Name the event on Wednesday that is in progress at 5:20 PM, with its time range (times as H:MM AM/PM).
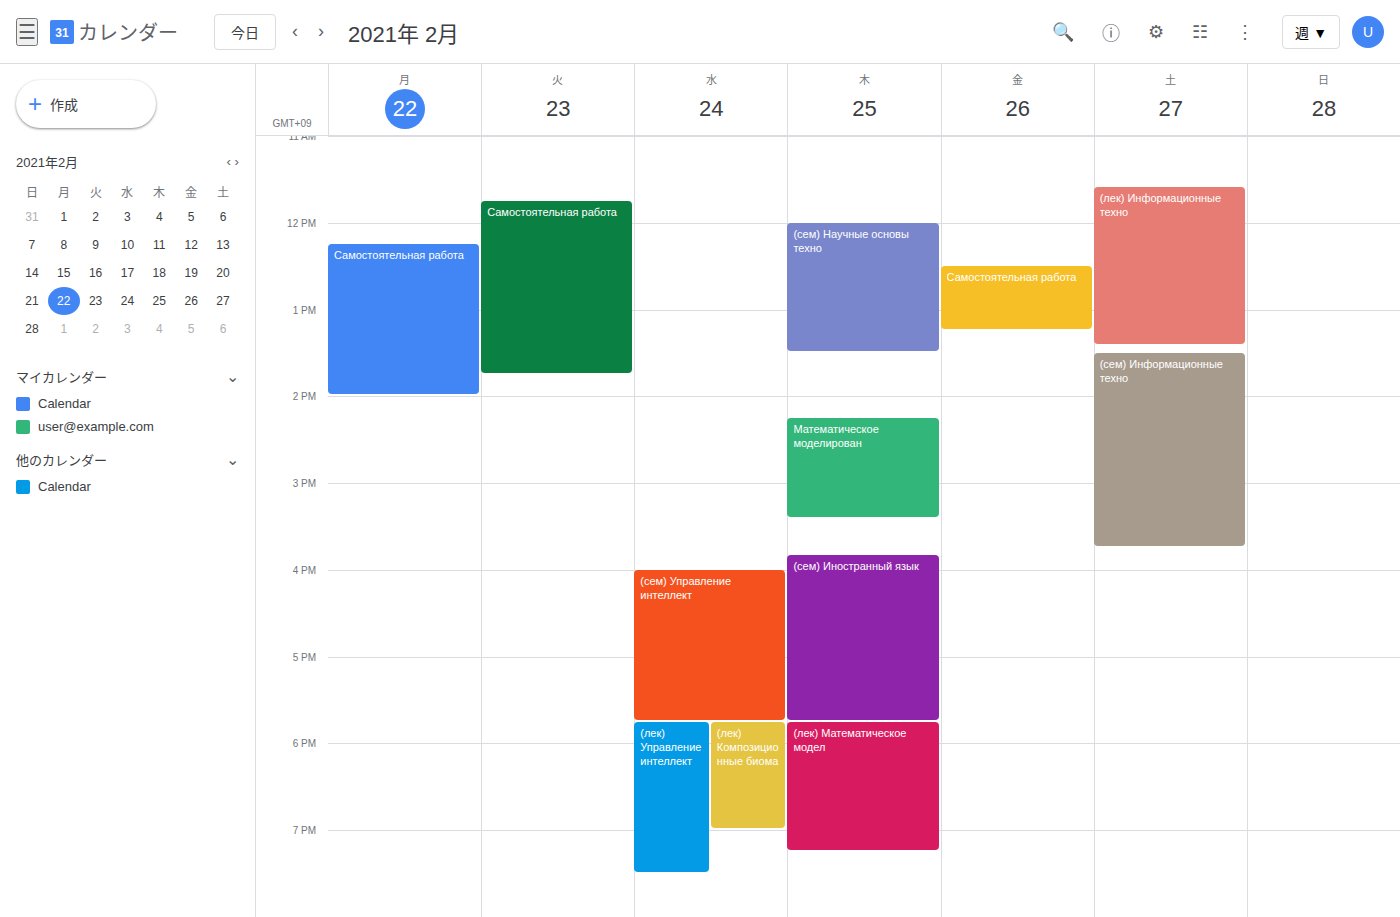
"(сем) Управление интеллект", 4:00 PM to 5:45 PM